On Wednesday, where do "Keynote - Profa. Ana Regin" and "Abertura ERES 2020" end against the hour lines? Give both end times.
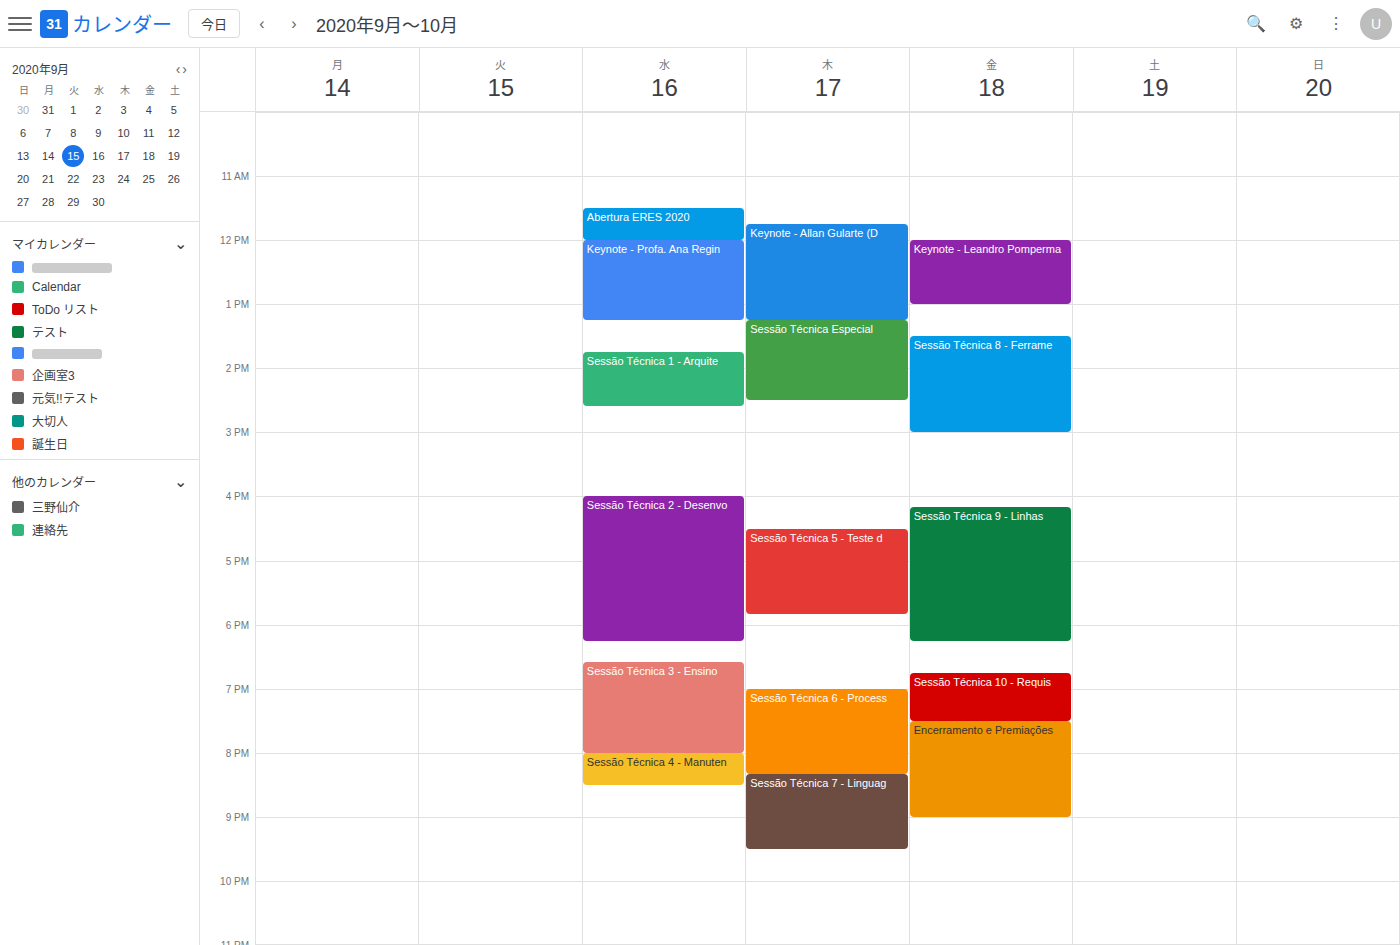
"Keynote - Profa. Ana Regin": 1:15 PM, neither: a quarter of the way from the 1 PM line to the 2 PM line. "Abertura ERES 2020": 12:00 PM, exactly on the 12 PM line.